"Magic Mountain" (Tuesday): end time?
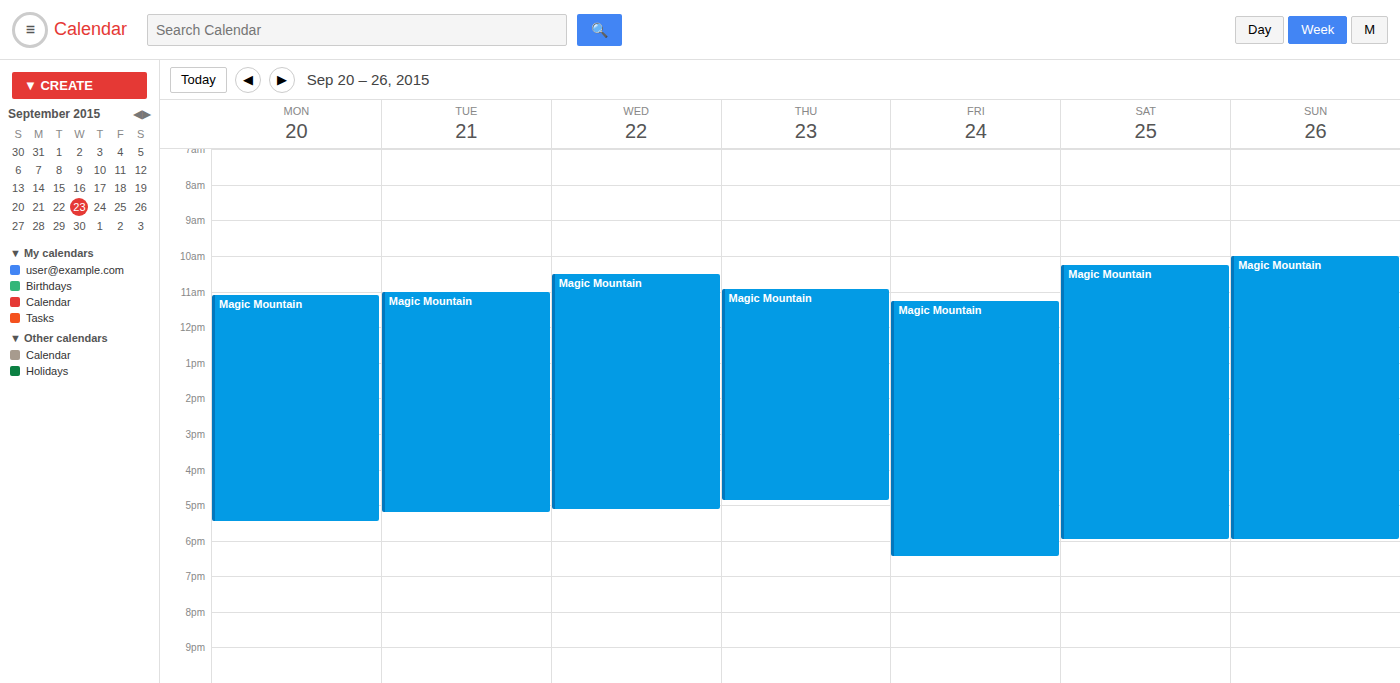
5:15 PM